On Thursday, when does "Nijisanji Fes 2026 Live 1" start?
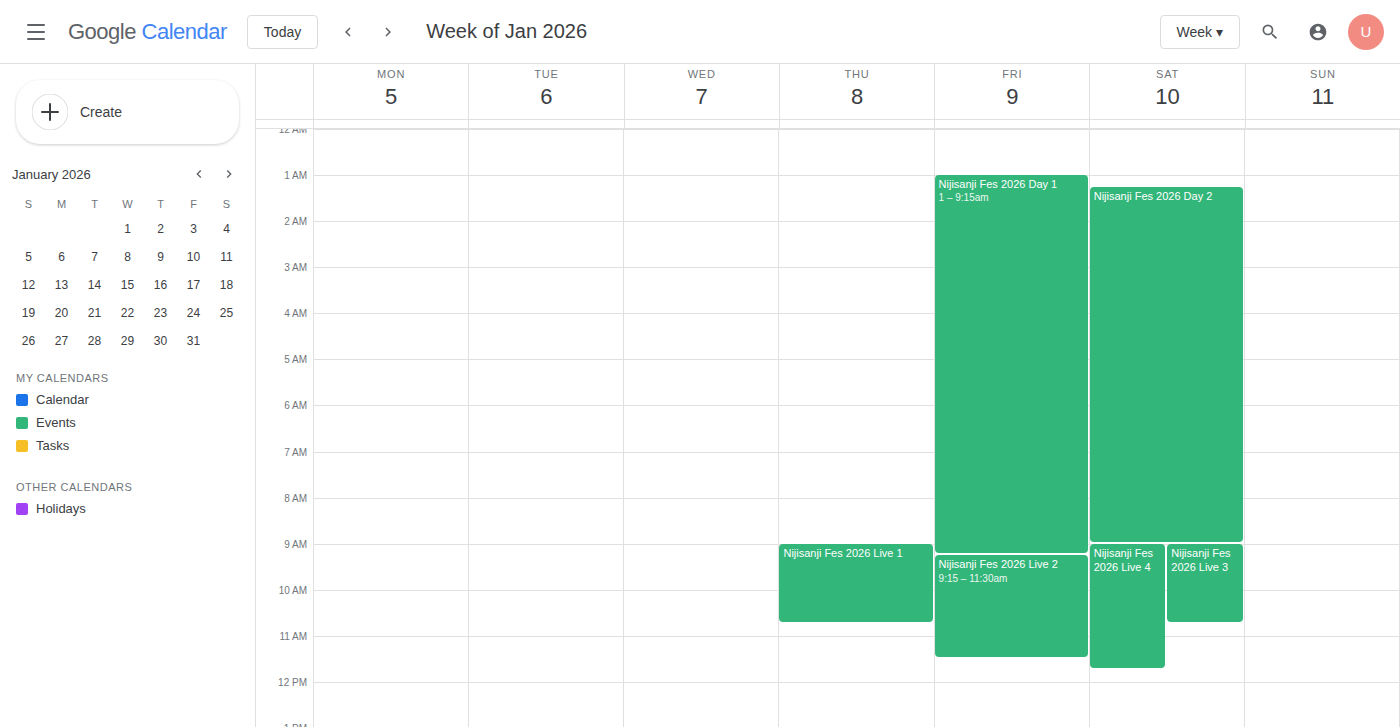
09:00